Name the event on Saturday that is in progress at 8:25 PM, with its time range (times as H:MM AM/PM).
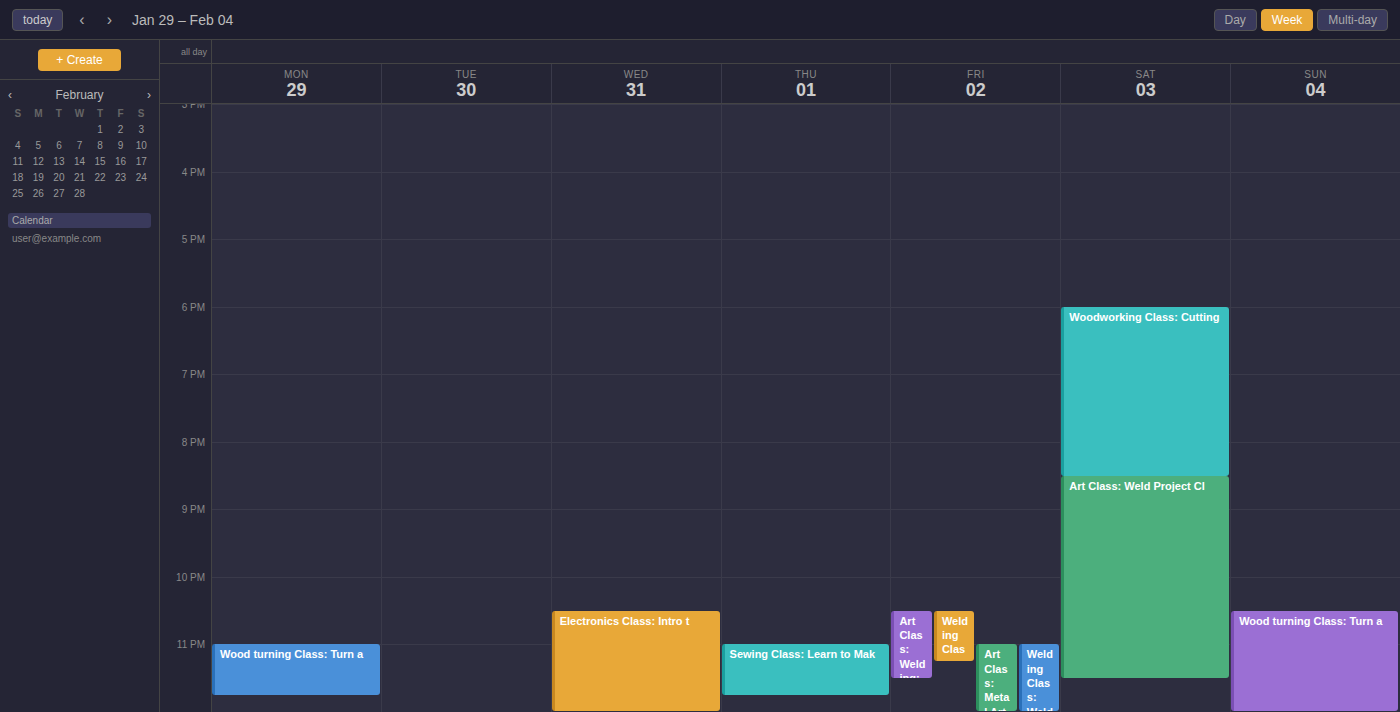
"Woodworking Class: Cutting", 6:00 PM to 8:30 PM